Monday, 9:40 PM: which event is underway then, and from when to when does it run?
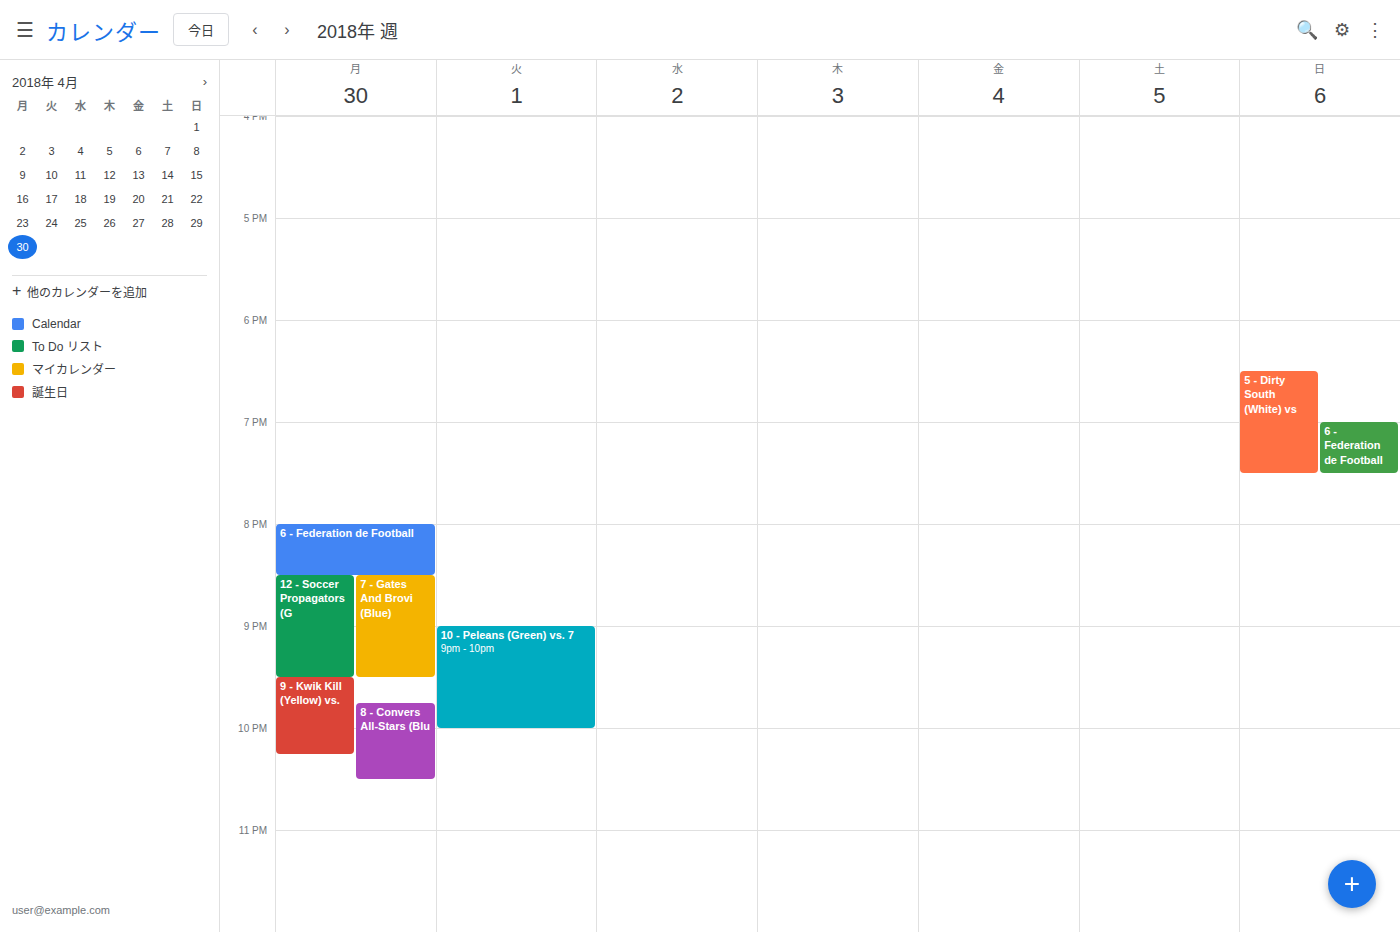
"9 - Kwik Kill (Yellow) vs.", 9:30 PM to 10:15 PM